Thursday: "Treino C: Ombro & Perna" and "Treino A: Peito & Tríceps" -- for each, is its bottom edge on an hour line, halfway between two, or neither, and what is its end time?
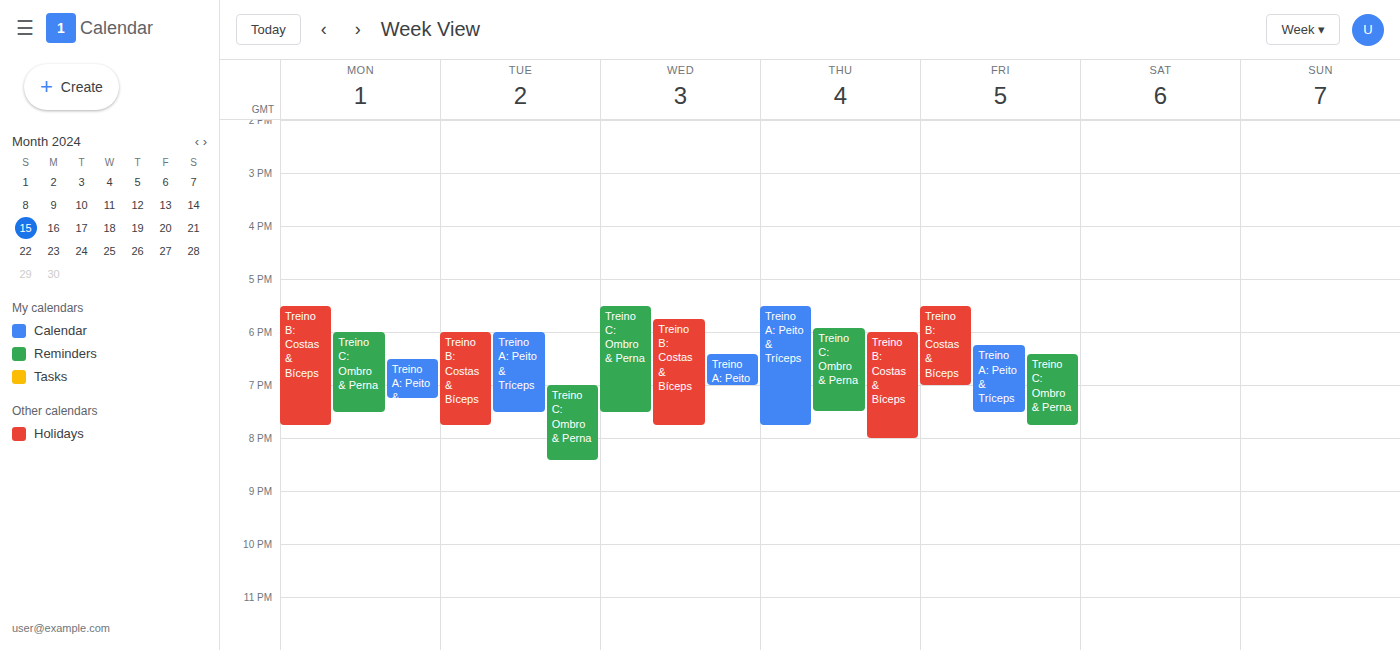
"Treino C: Ombro & Perna": 7:30 PM, halfway between the 7 PM and 8 PM lines. "Treino A: Peito & Tríceps": 7:45 PM, neither: three quarters of the way from the 7 PM line to the 8 PM line.